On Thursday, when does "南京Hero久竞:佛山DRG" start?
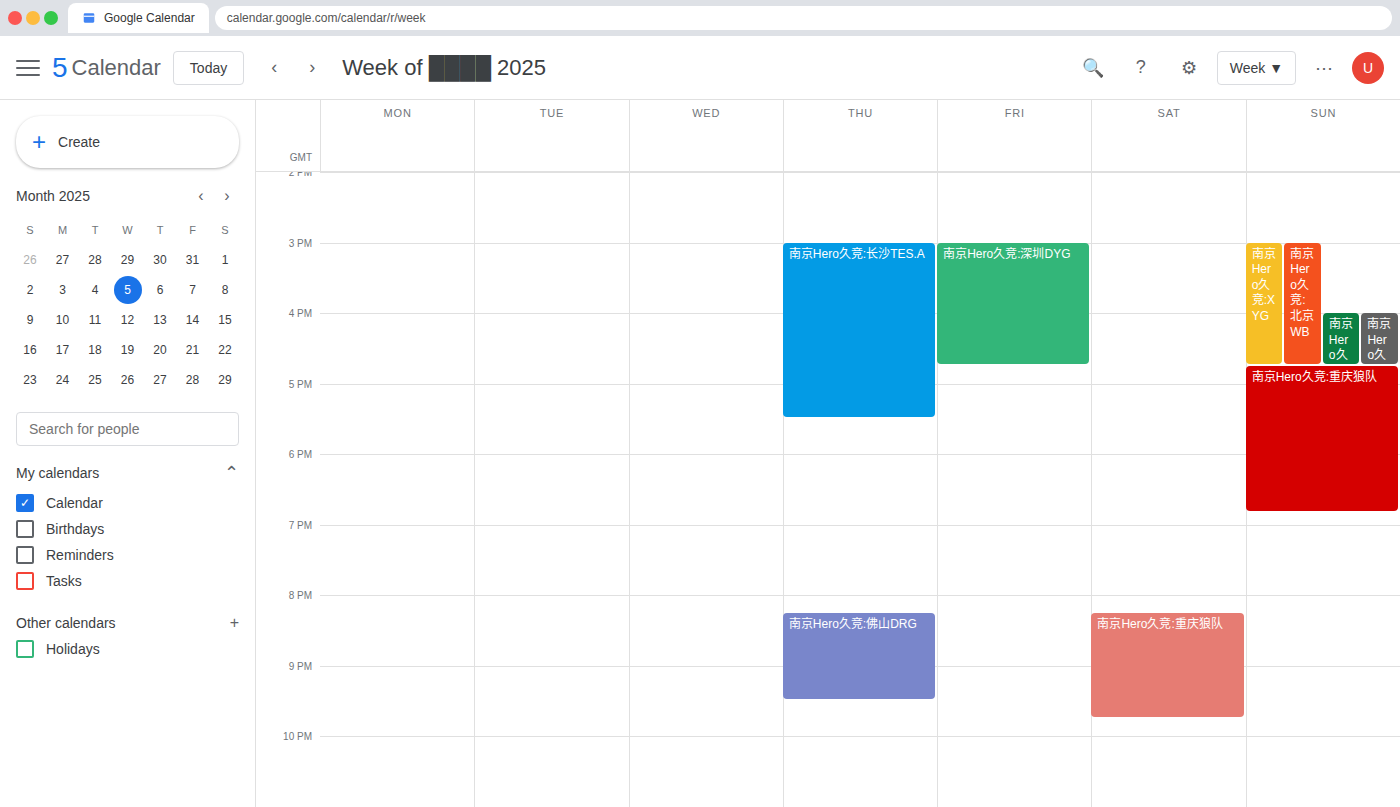
8:15 PM